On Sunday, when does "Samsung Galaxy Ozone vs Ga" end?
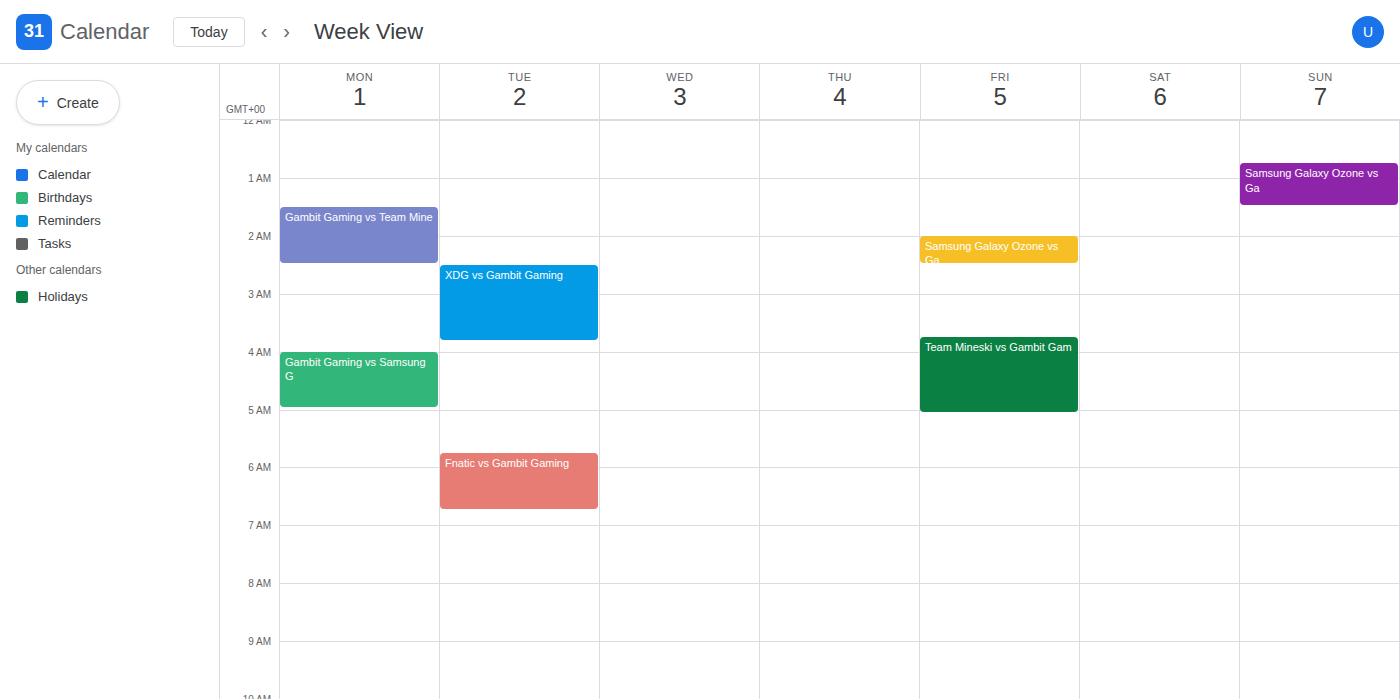
1:30 AM